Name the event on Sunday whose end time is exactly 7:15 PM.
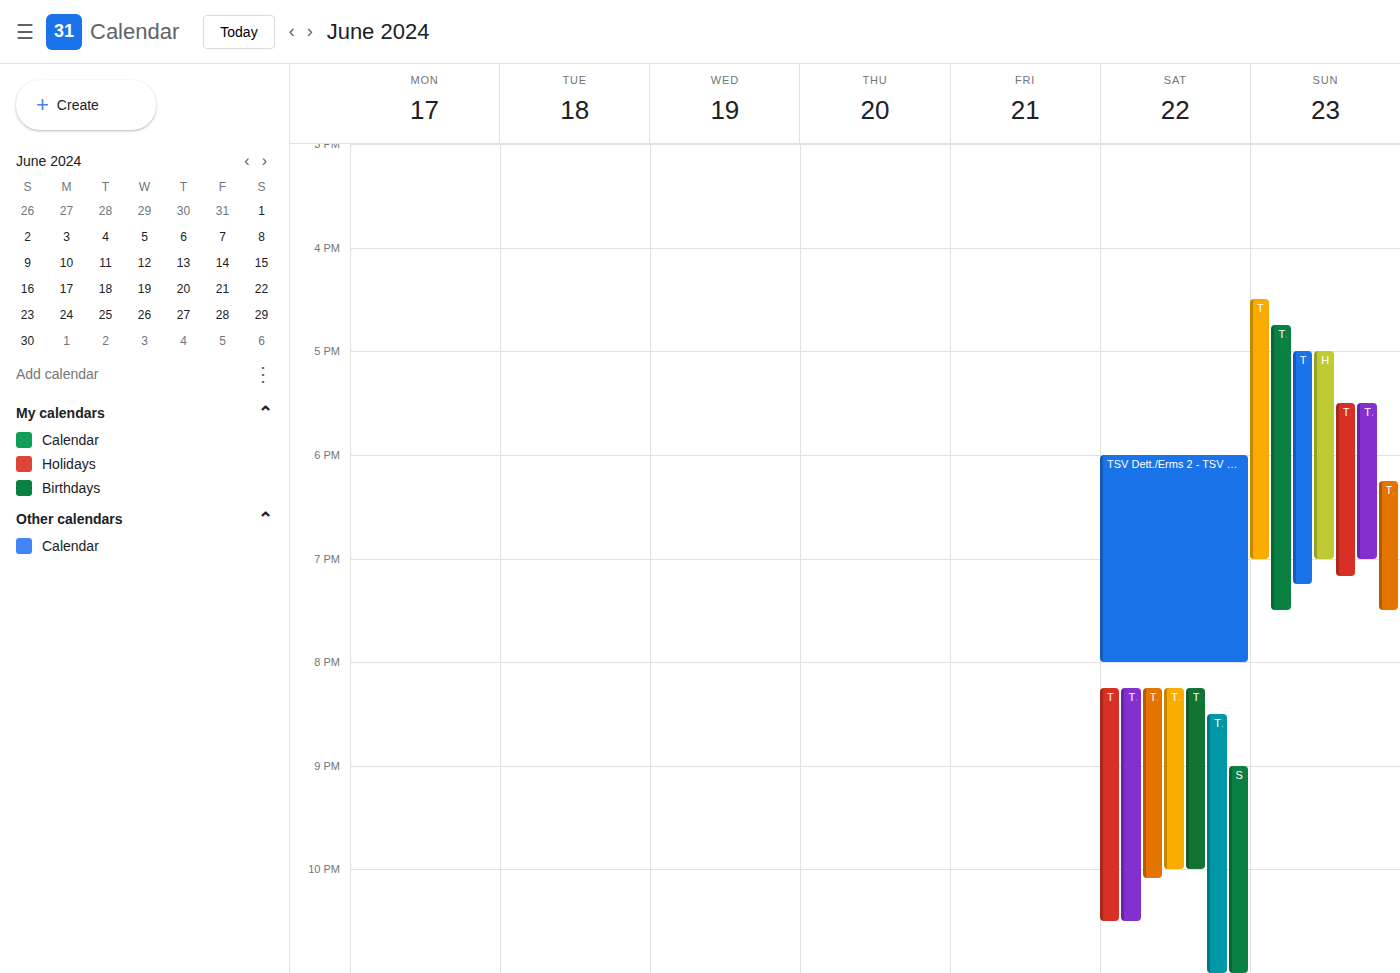
"TG Nürtingen - TSV Weilhei"